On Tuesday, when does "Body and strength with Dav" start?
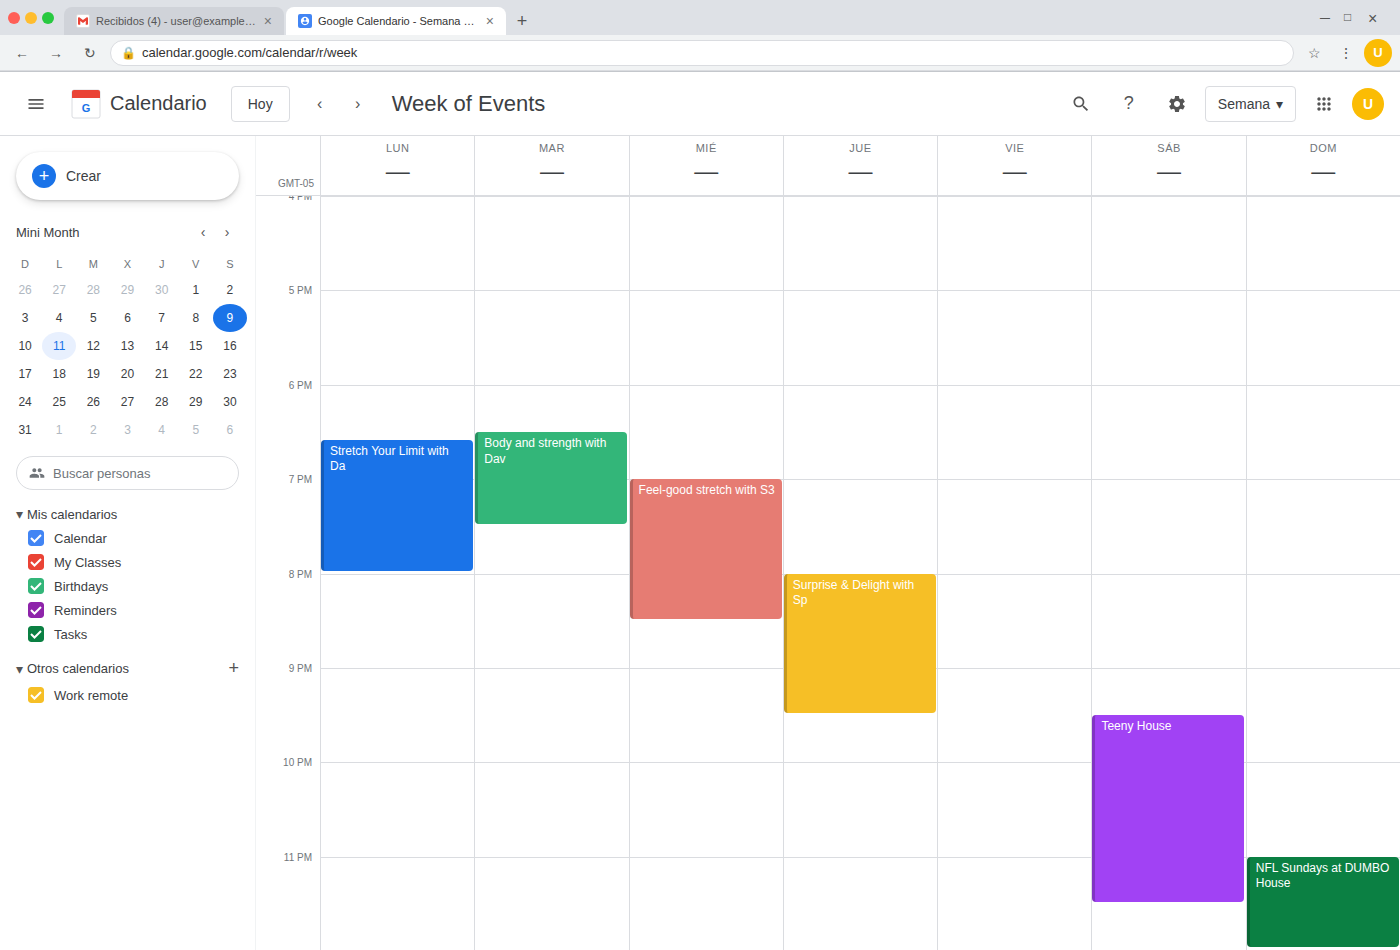
6:30 PM